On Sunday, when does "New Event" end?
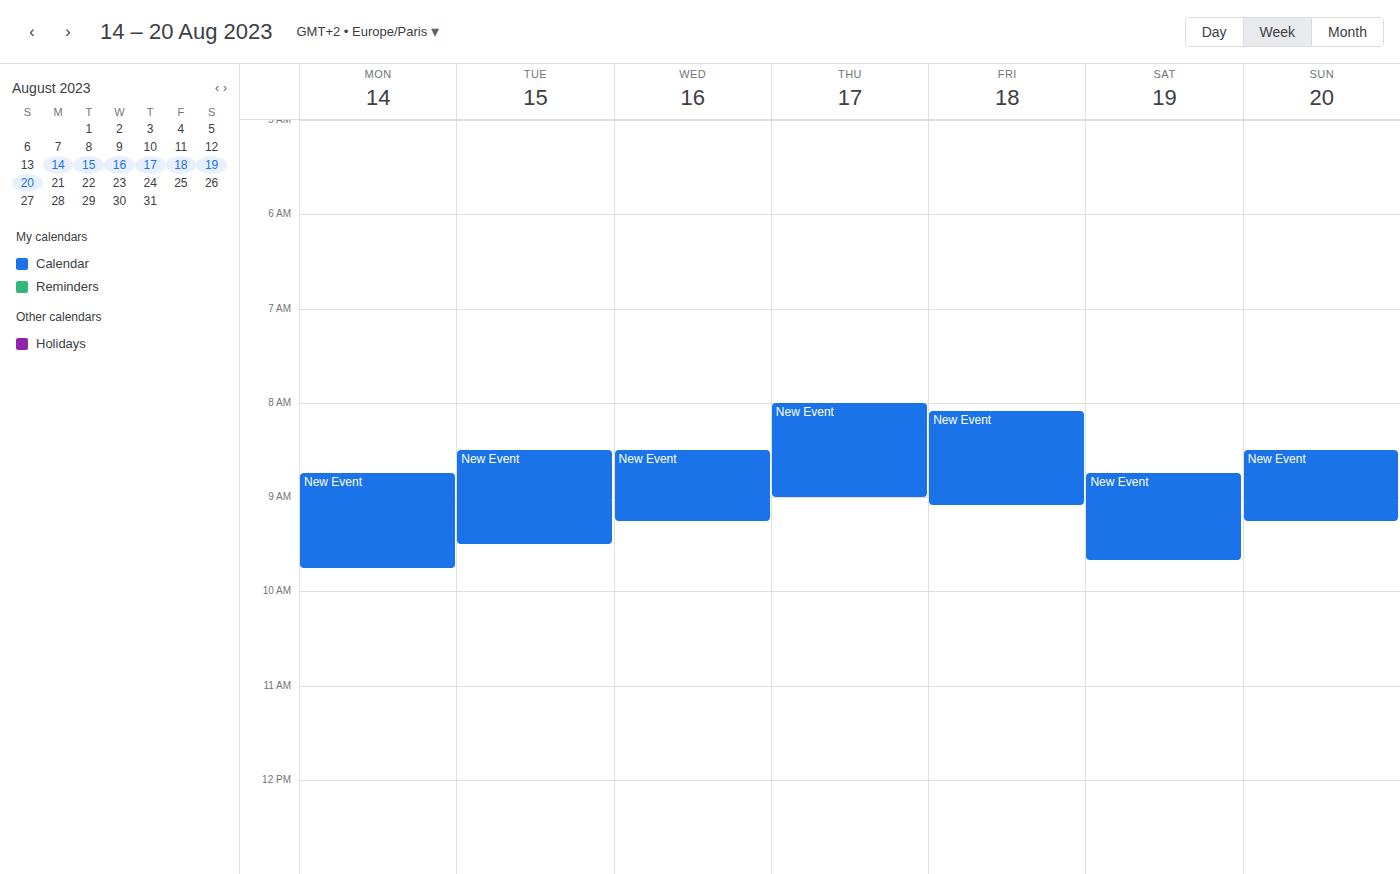
9:15 AM